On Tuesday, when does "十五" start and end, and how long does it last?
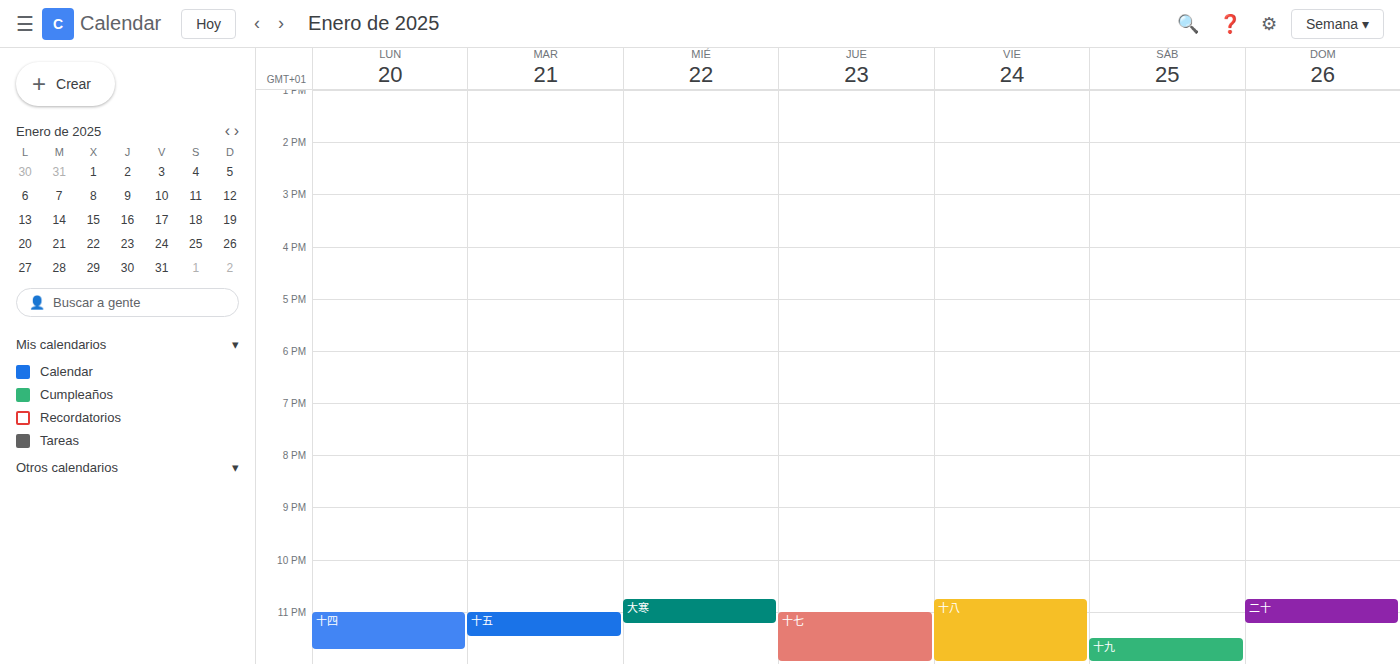
23:00 to 23:30, 30 minutes